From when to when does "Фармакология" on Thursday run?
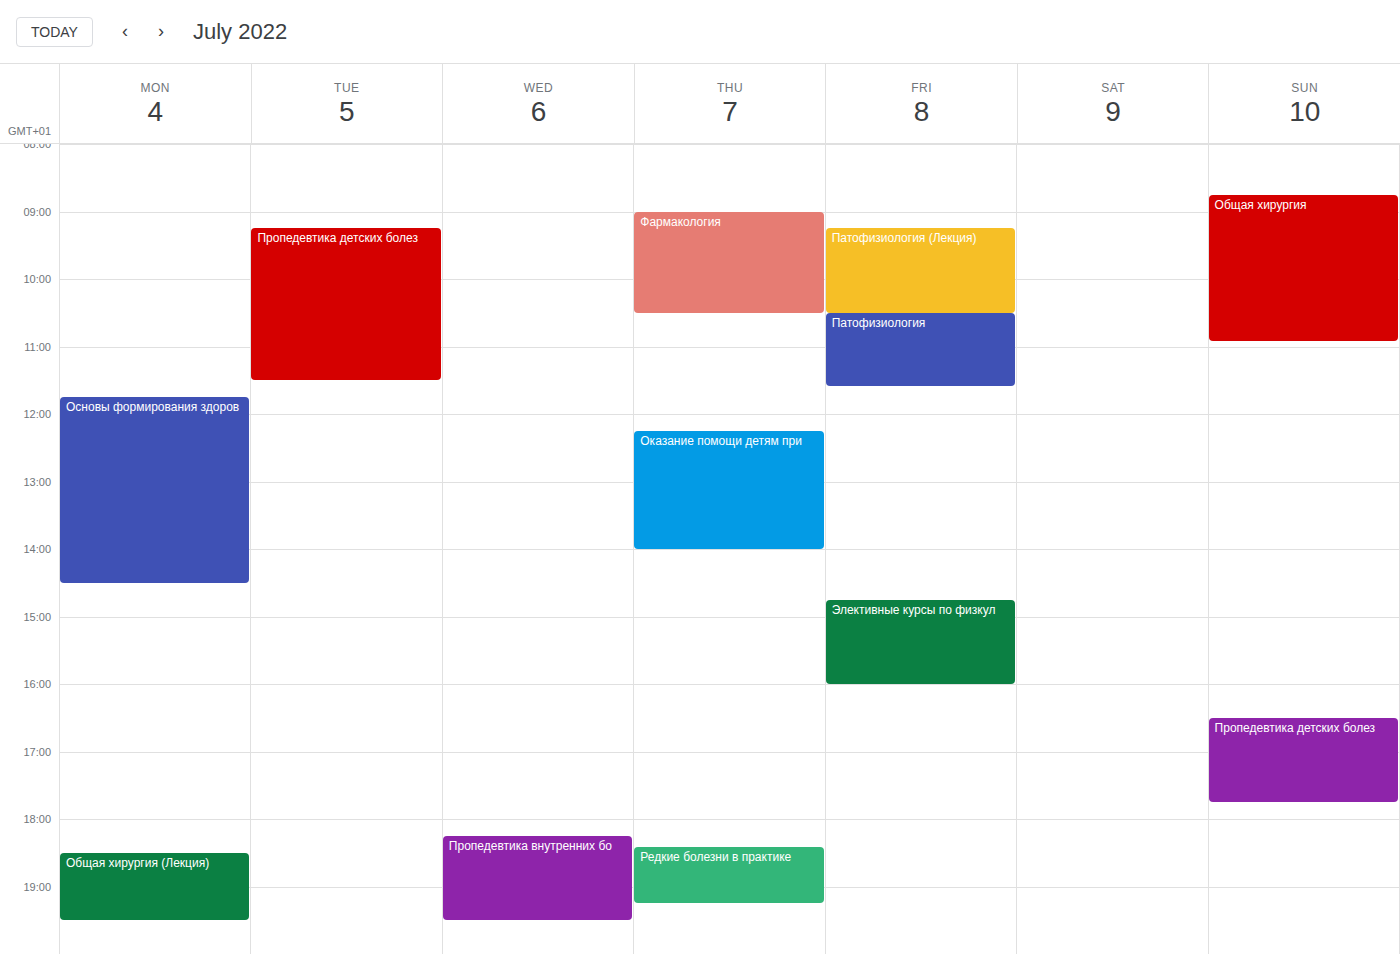
9:00 AM to 10:30 AM